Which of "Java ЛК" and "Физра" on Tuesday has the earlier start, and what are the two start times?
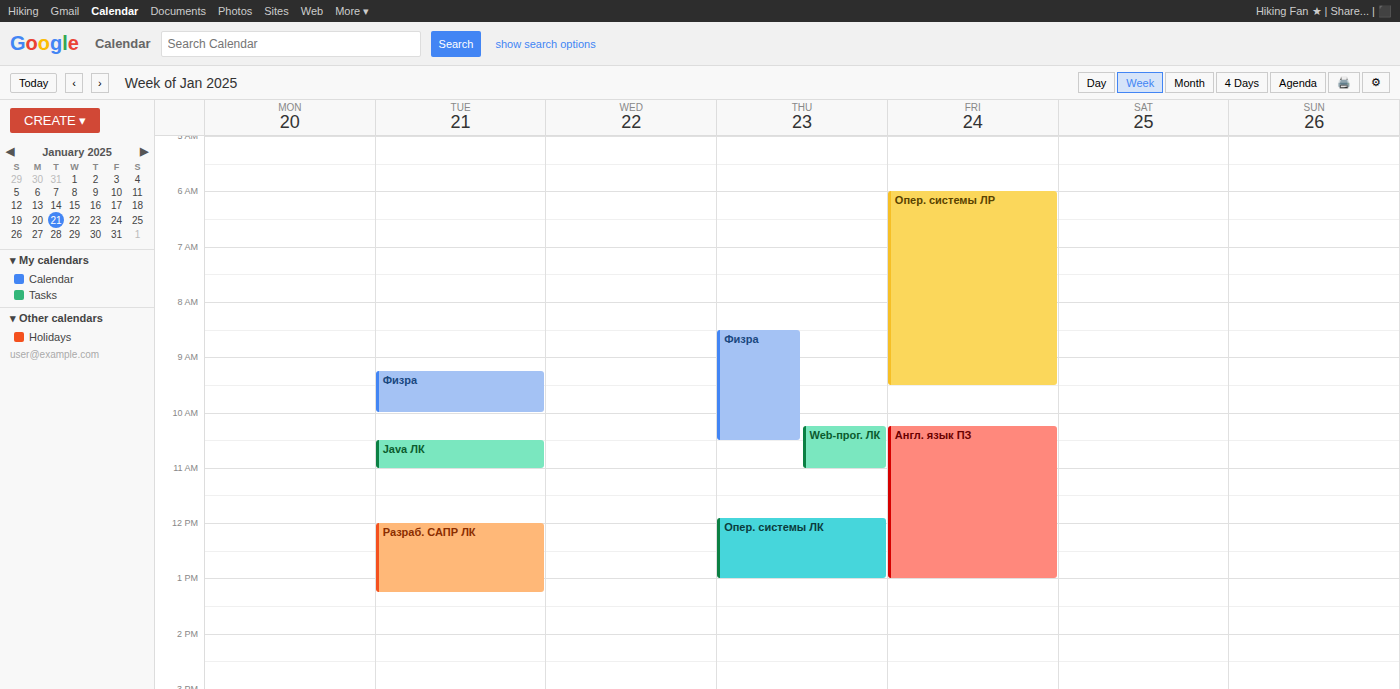
"Физра" 9:15 AM; "Java ЛК" 10:30 AM.